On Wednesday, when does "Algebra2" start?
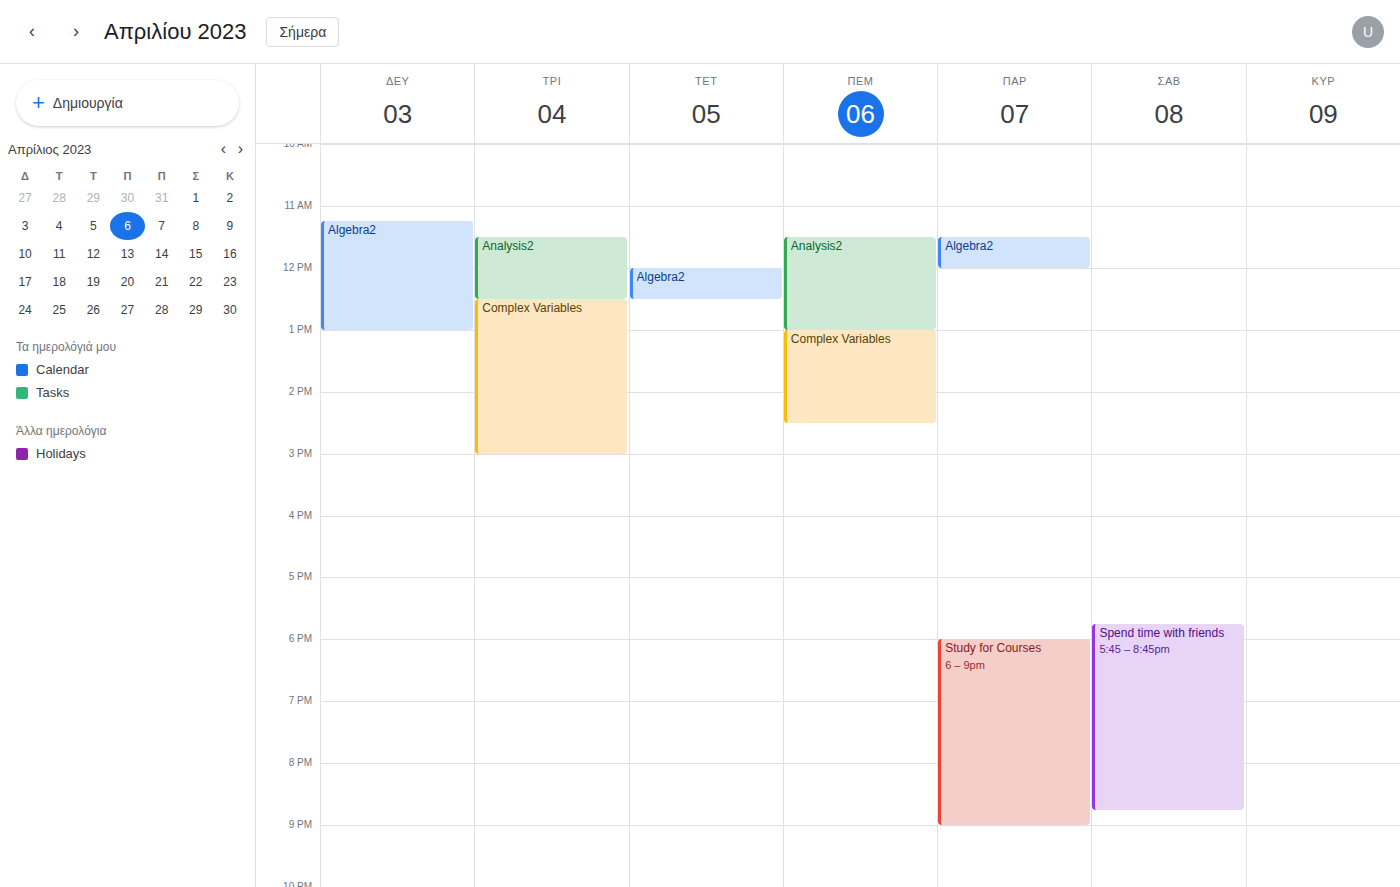
12:00 PM